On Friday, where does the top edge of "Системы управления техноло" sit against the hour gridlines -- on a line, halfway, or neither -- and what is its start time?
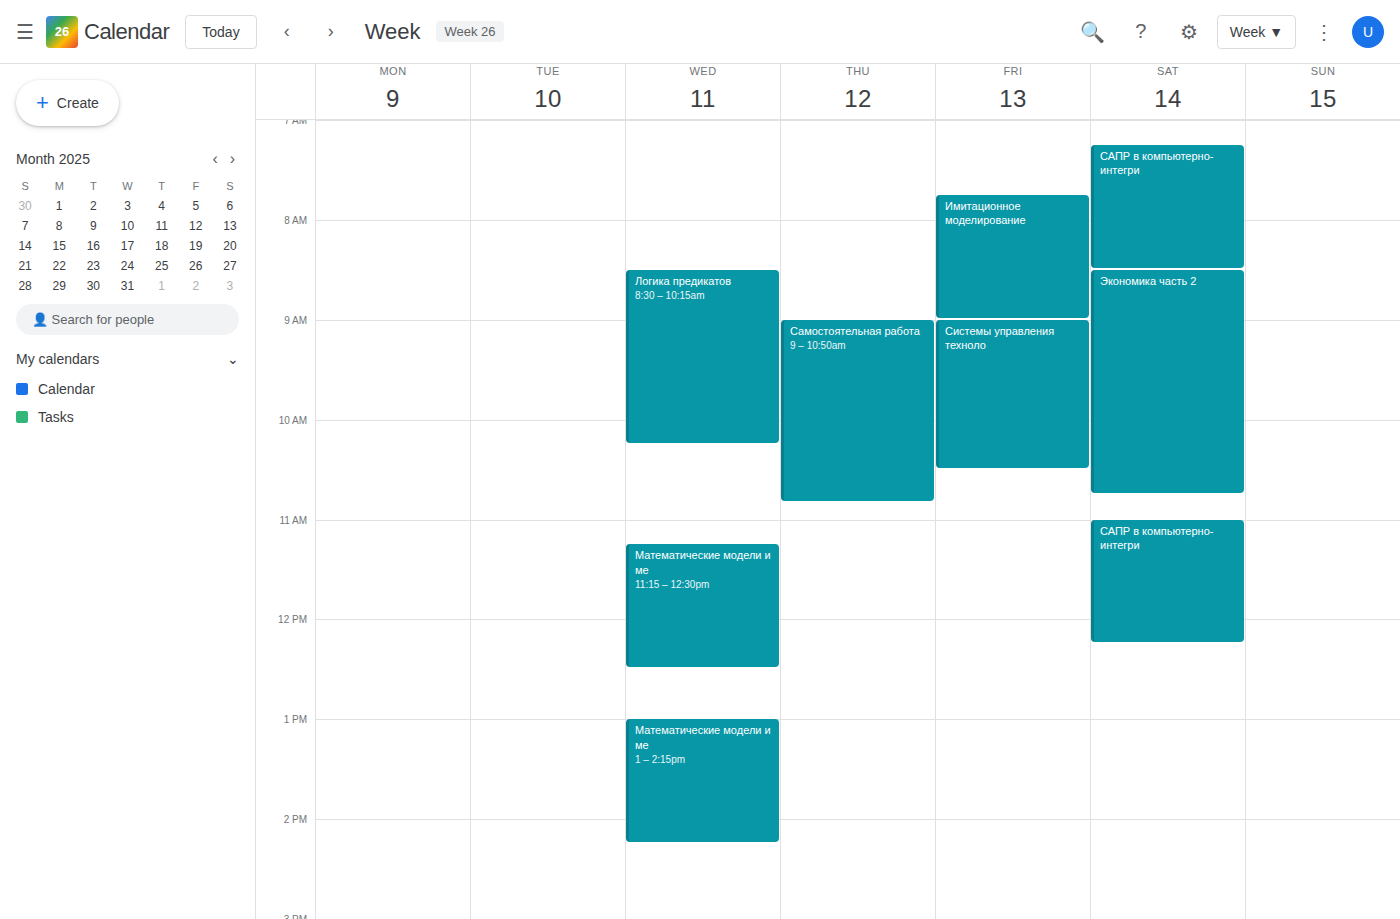
9:00 AM -- exactly on the 9 AM line.